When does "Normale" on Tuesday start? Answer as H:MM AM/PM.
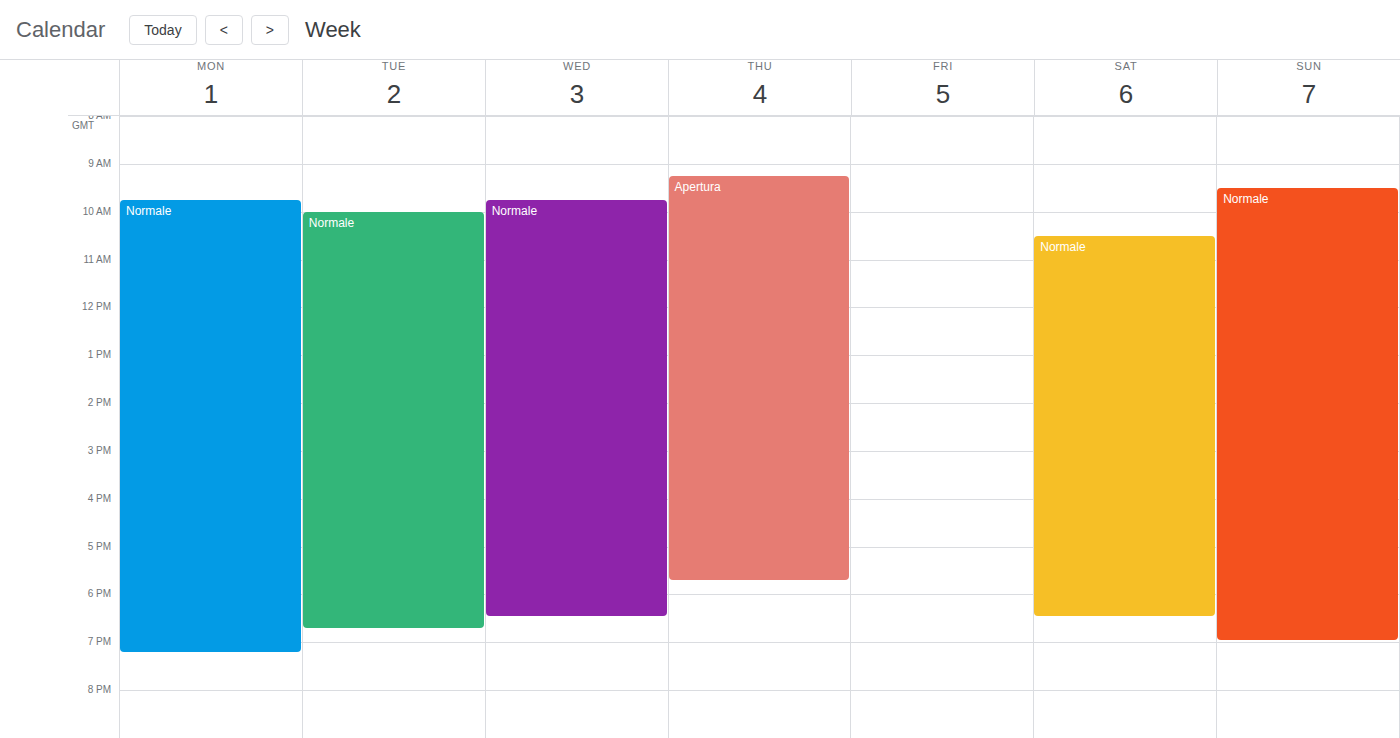
10:00 AM